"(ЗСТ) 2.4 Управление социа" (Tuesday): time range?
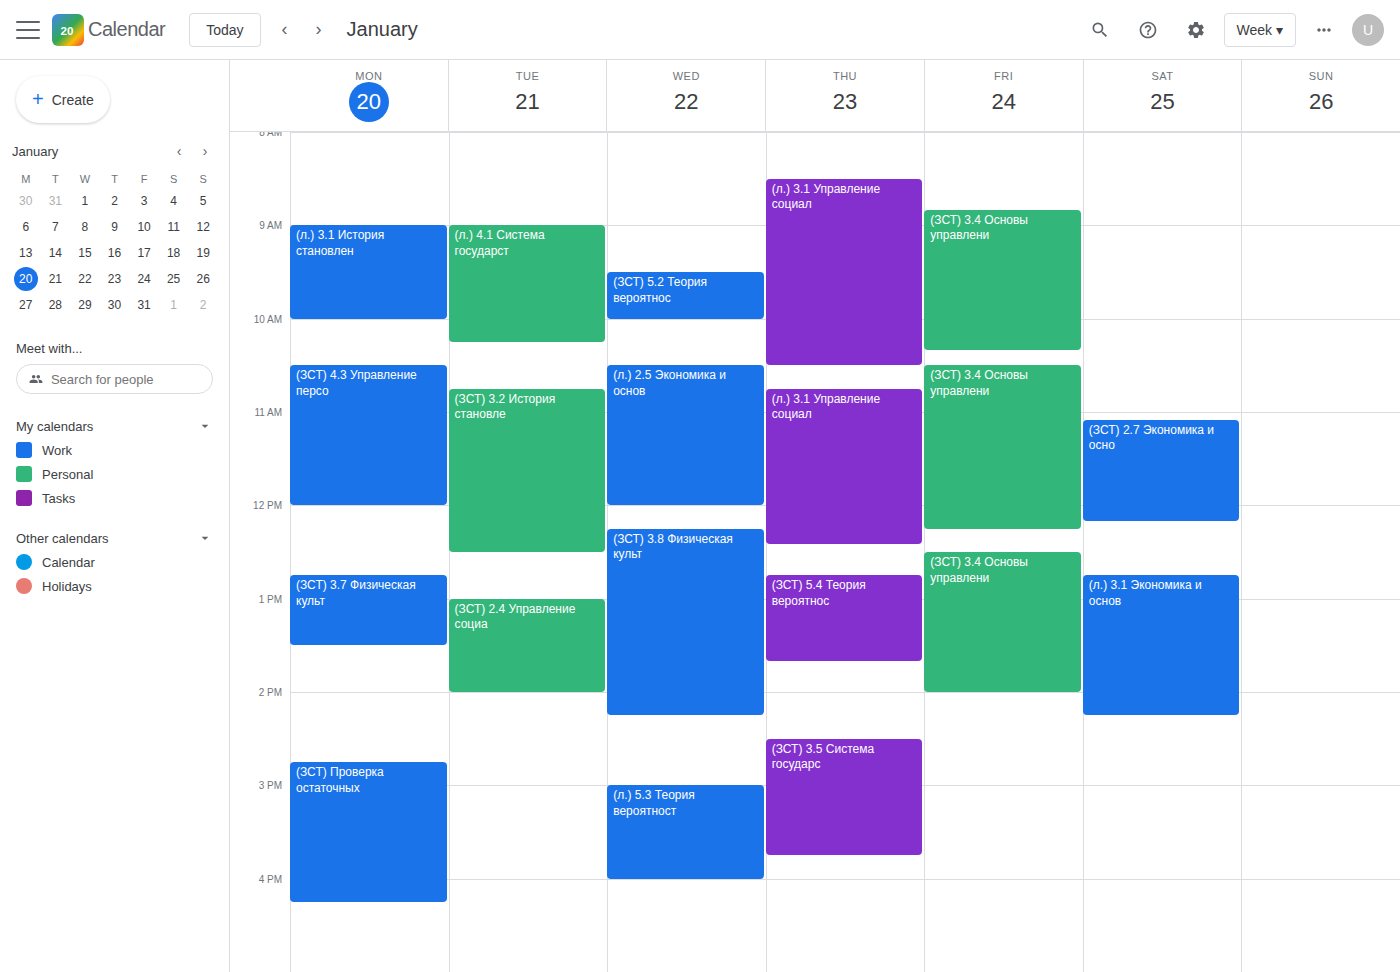
1:00 PM to 2:00 PM